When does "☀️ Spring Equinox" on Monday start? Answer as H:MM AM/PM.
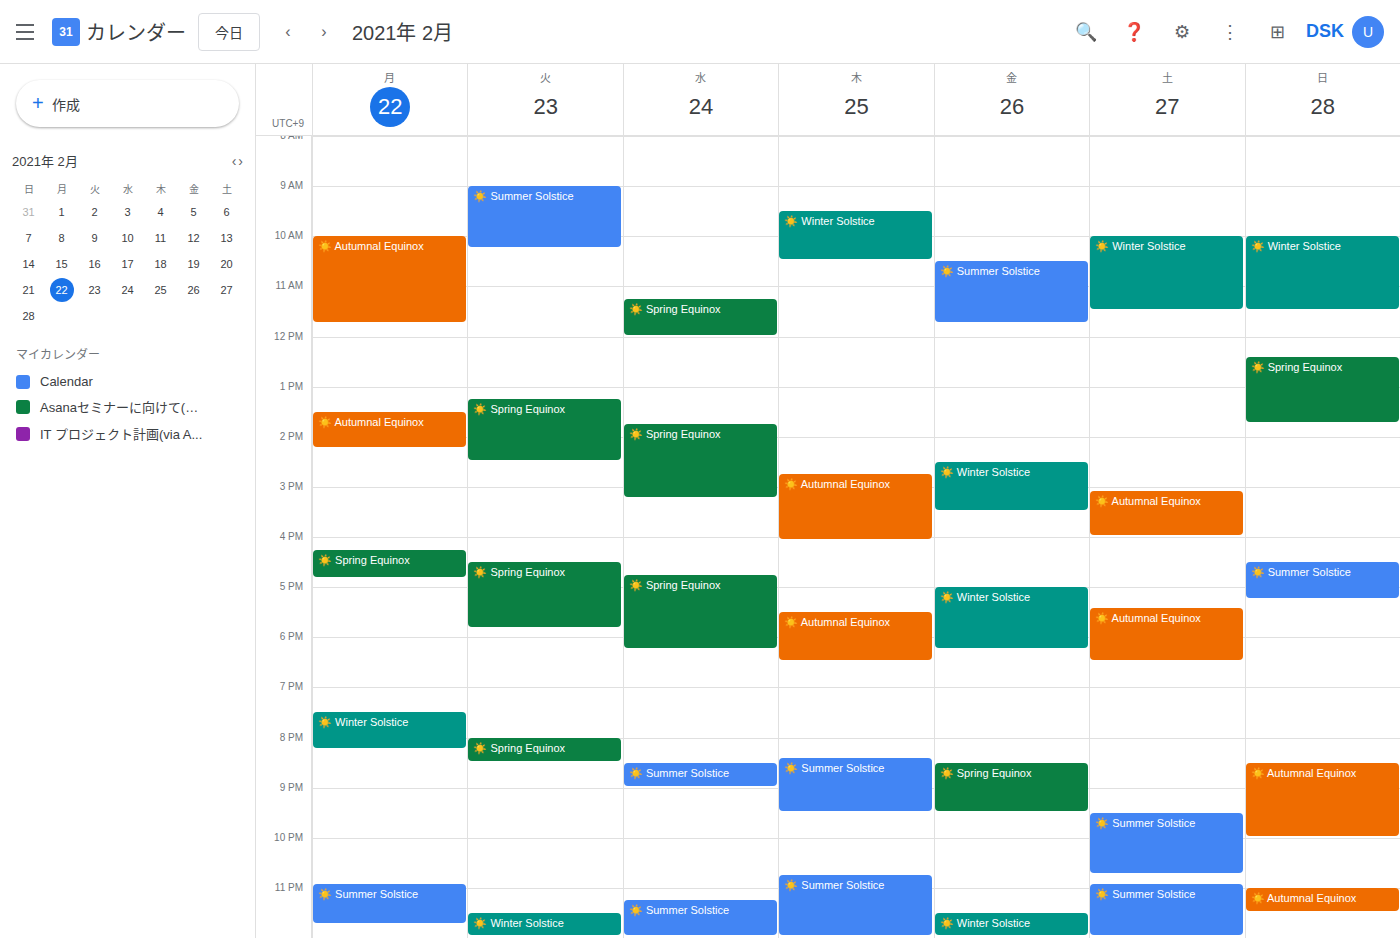
4:15 PM